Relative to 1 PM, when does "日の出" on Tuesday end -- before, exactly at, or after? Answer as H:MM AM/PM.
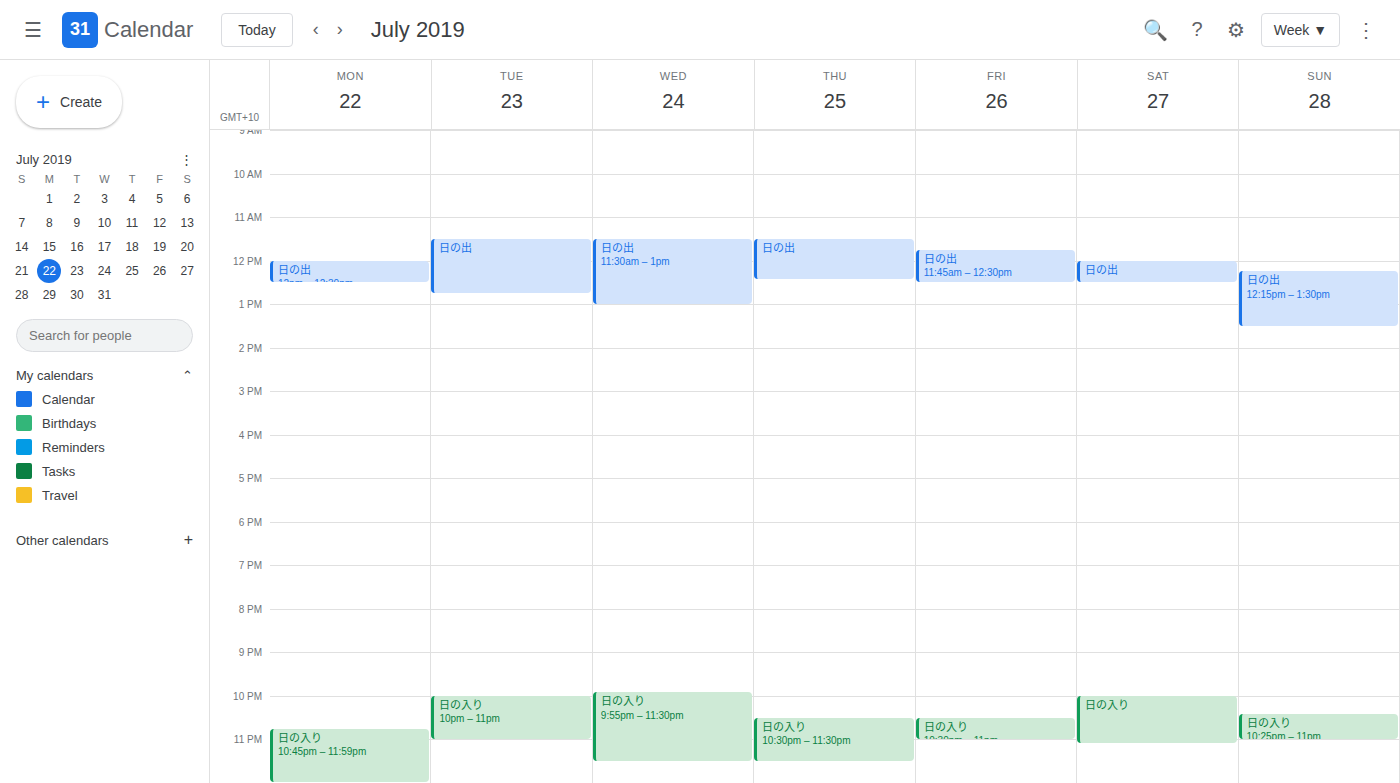
12:45 PM -- before 1 PM, 15 minutes above the 1 PM line.